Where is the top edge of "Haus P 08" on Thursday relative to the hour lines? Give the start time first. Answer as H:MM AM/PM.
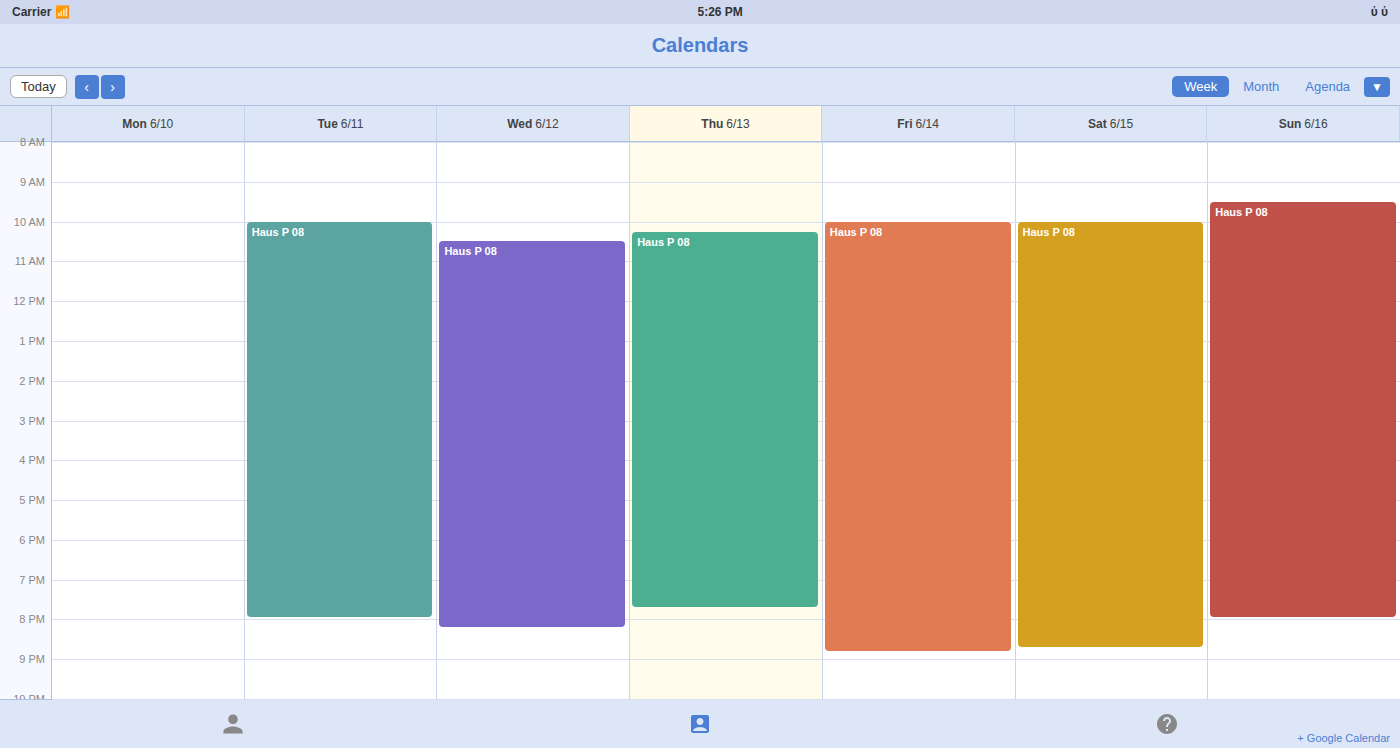
10:15 AM -- neither: a quarter of the way from the 10 AM line to the 11 AM line.